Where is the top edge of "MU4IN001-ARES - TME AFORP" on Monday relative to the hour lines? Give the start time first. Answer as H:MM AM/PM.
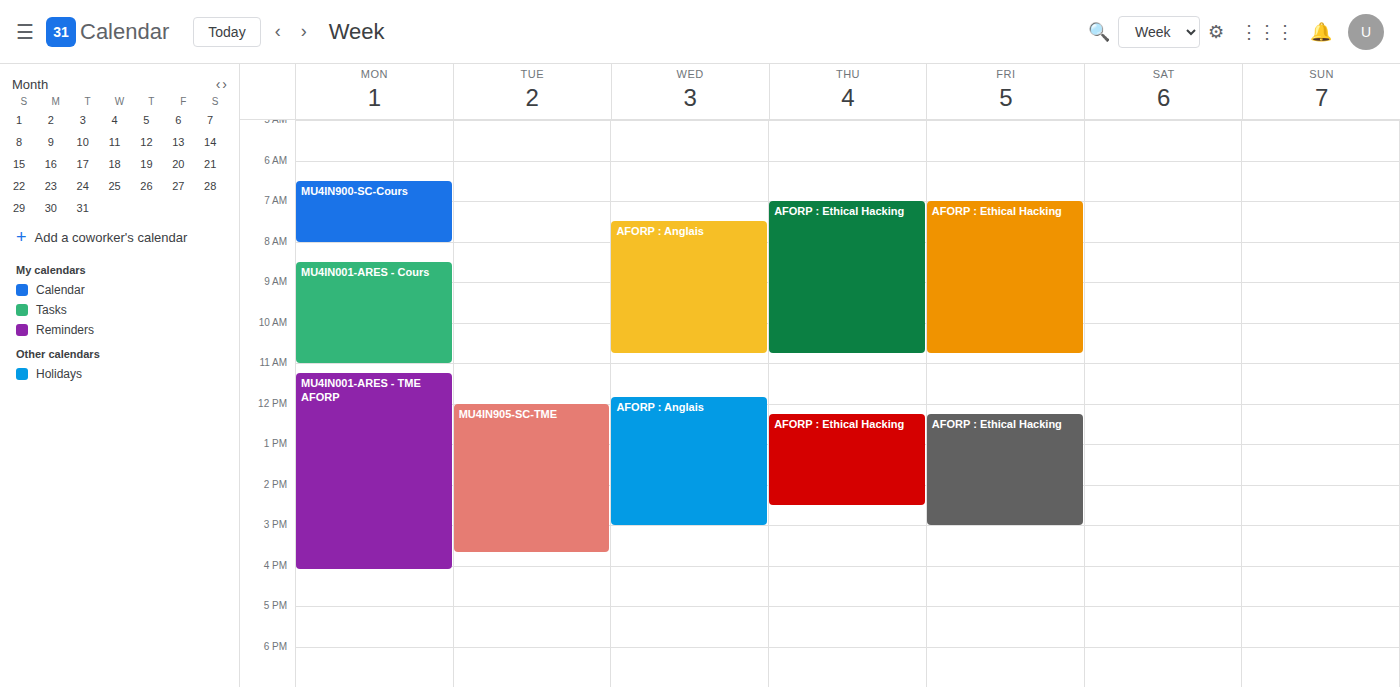
11:15 AM -- neither: a quarter of the way from the 11 AM line to the 12 PM line.